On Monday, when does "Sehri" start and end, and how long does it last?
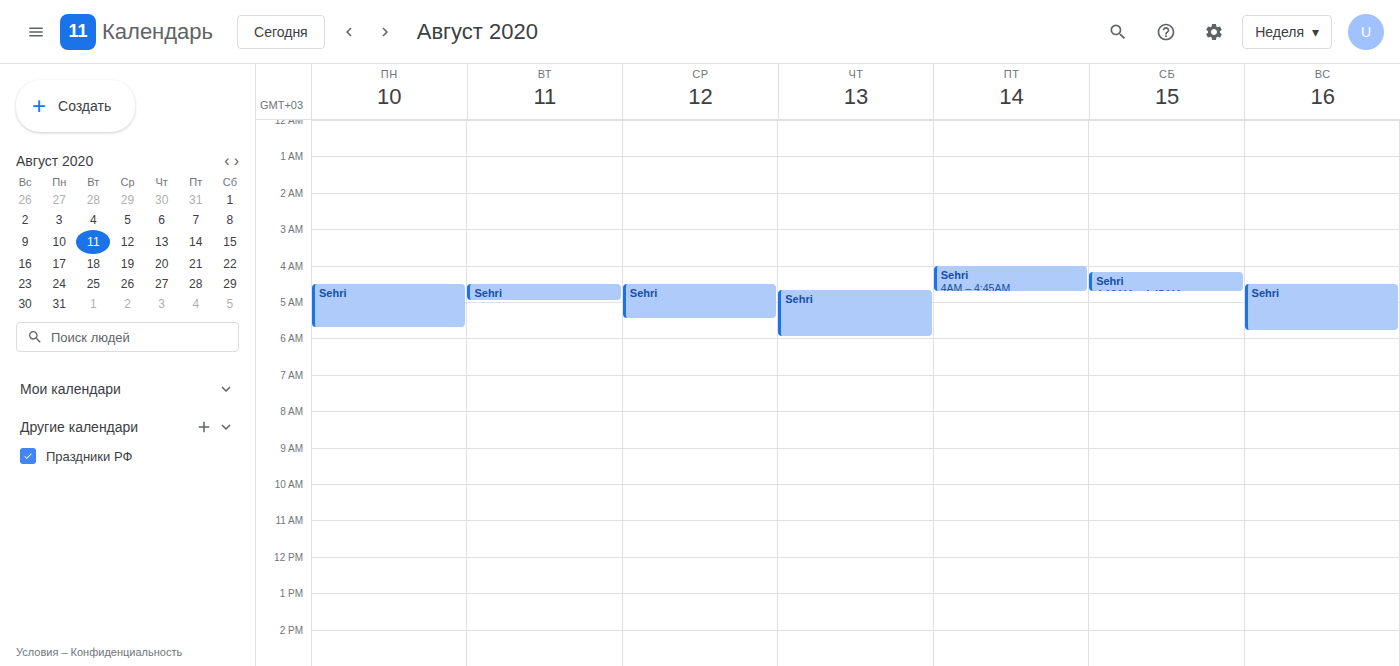
4:30 AM to 5:45 AM, 1 hour 15 minutes